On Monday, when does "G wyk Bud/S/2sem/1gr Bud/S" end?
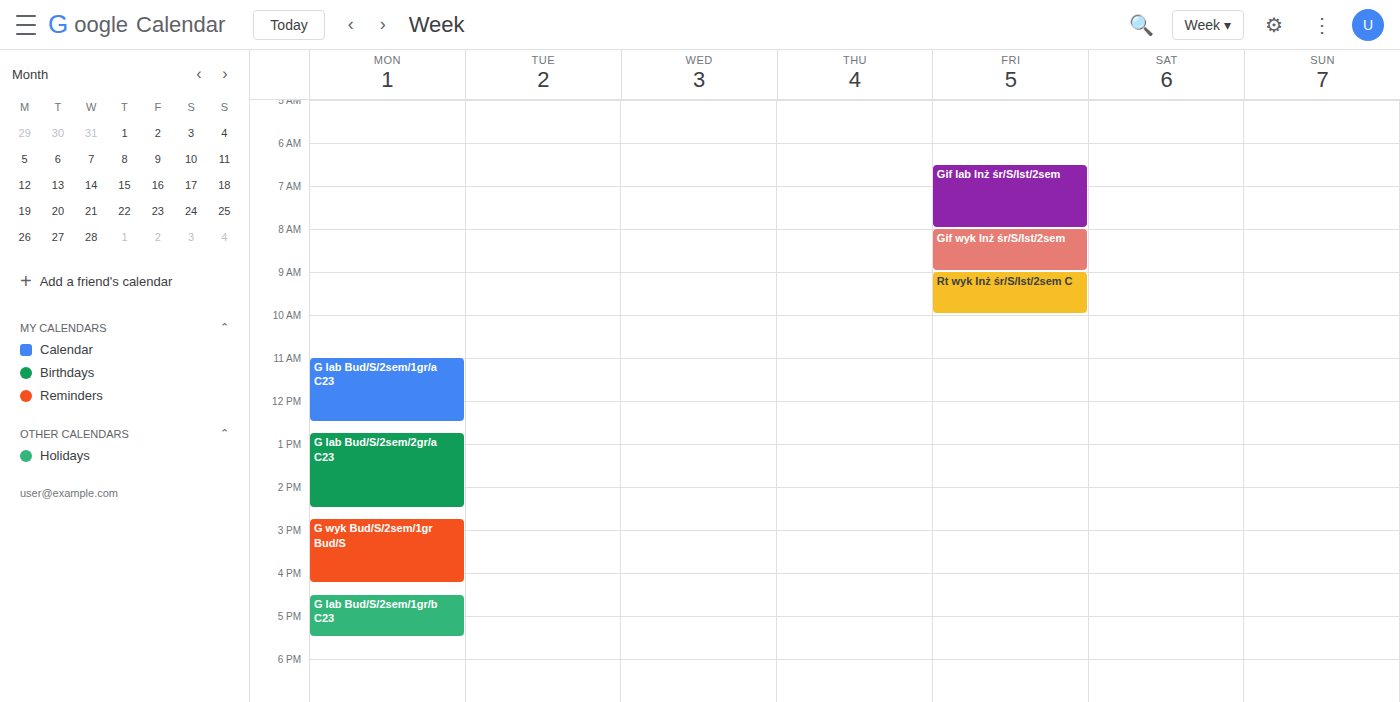
4:15 PM